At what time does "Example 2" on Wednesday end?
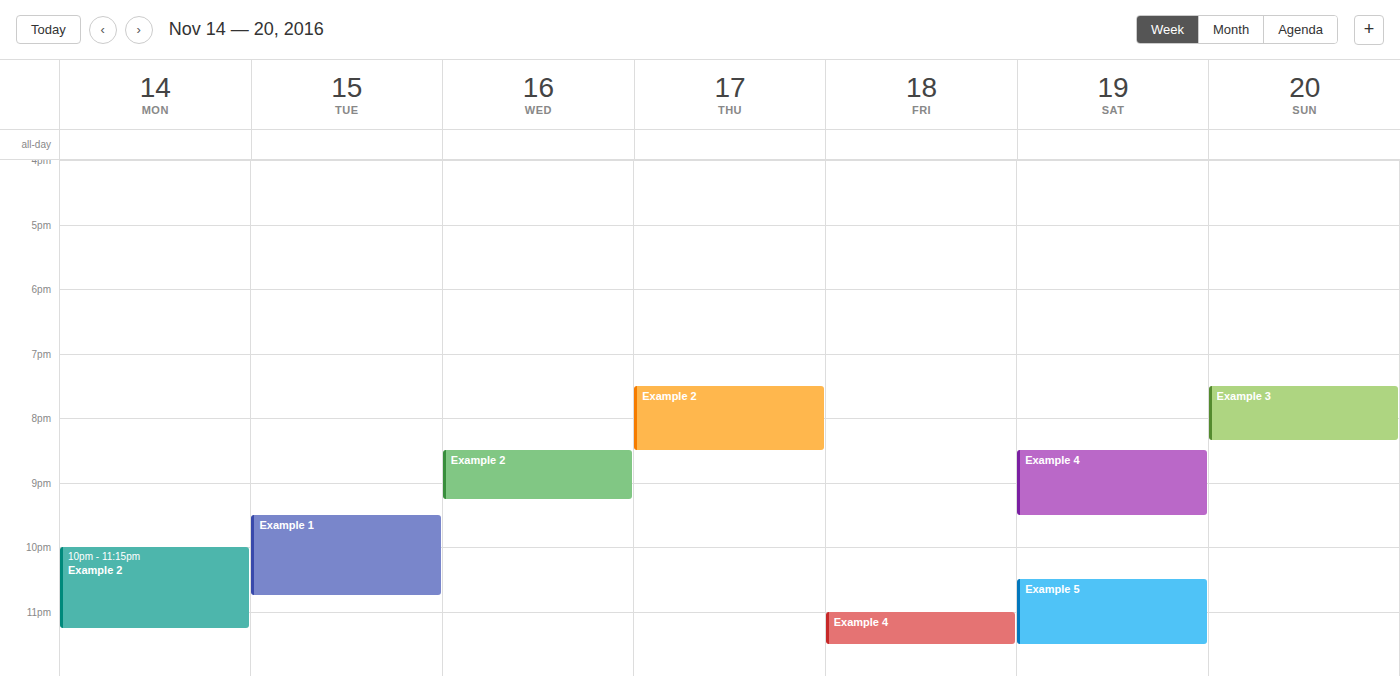
9:15 PM